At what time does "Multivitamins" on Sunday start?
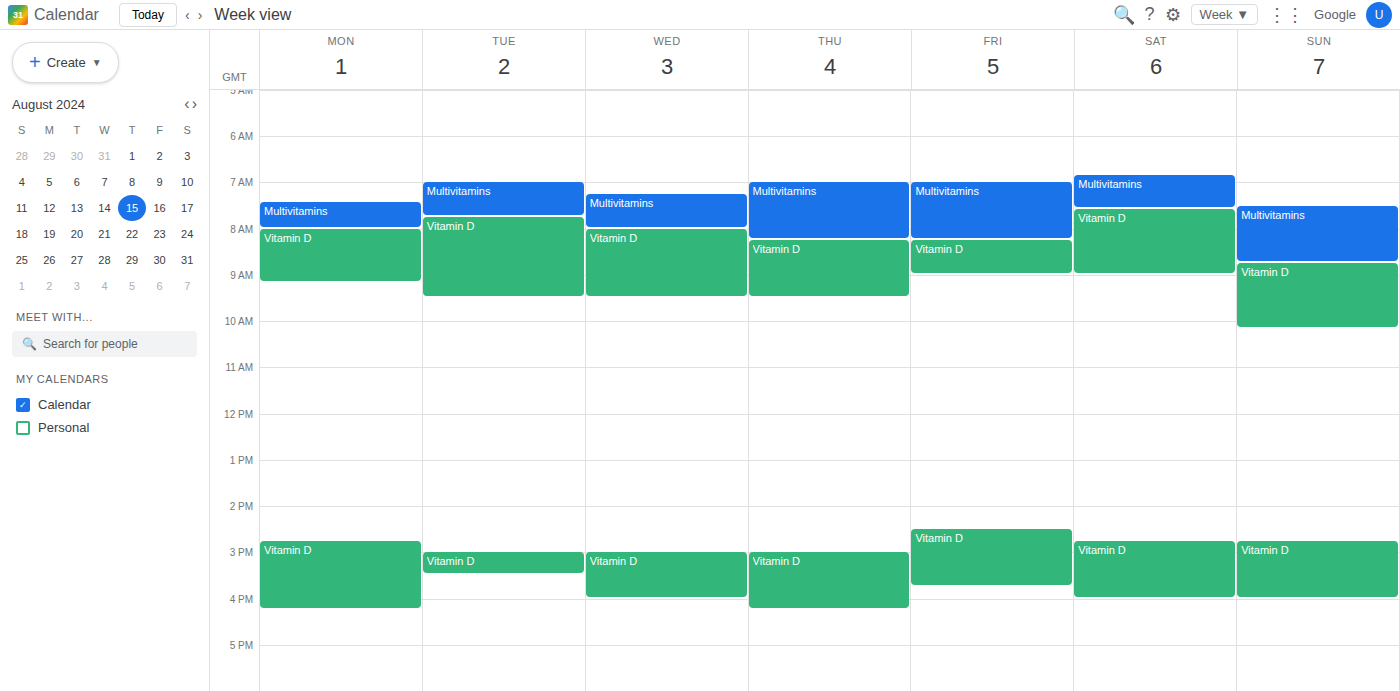
07:30